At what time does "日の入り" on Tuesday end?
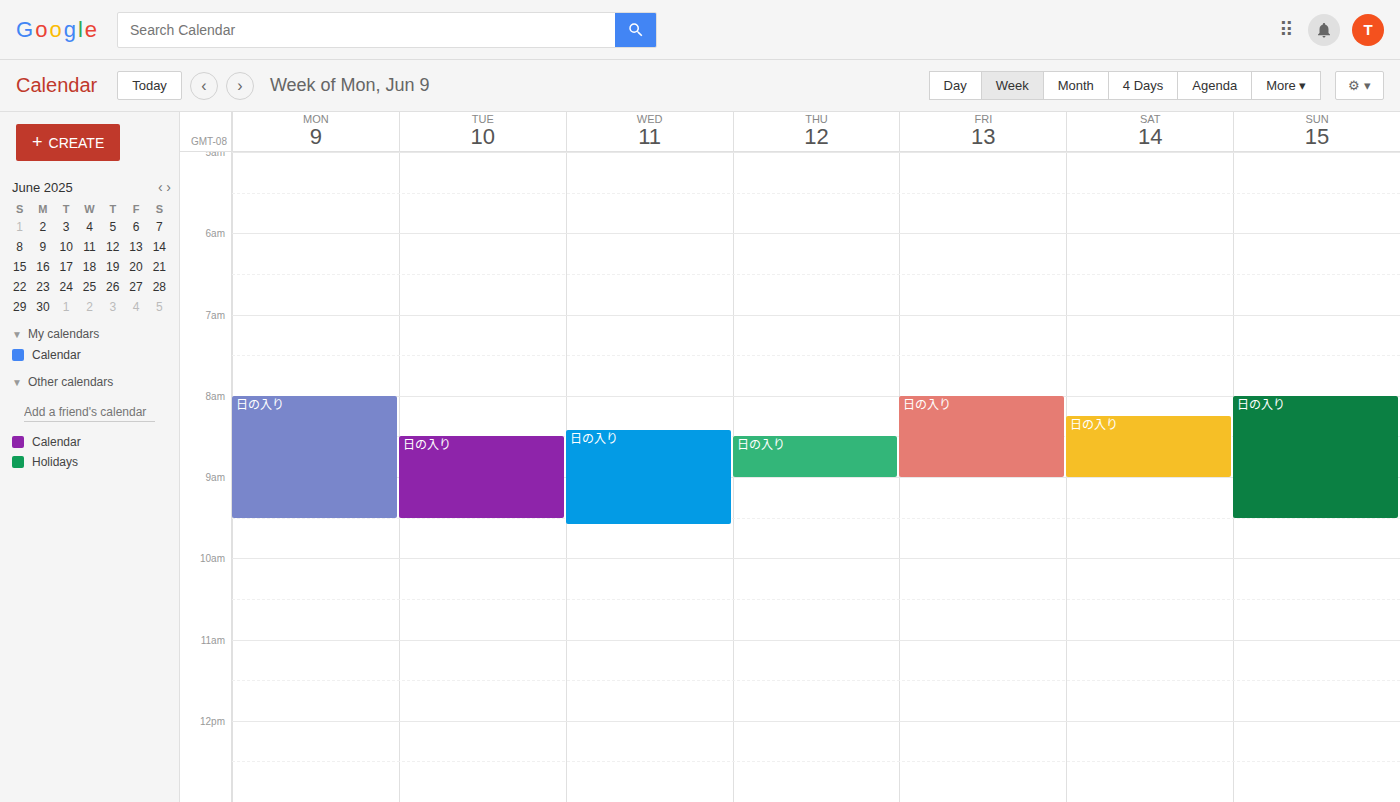
9:30 AM